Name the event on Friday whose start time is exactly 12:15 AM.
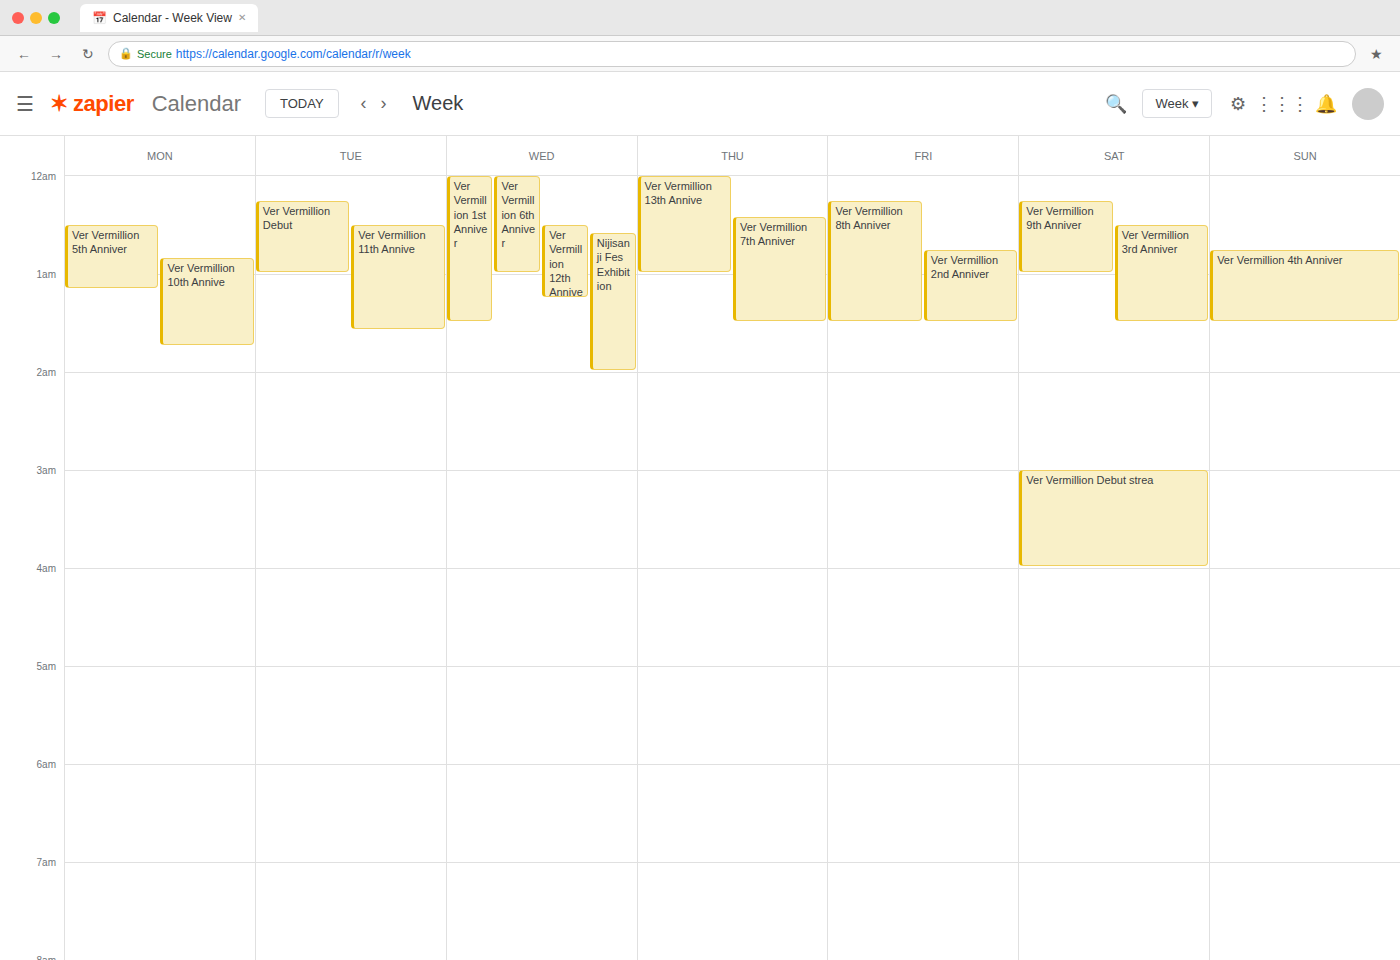
"Ver Vermillion 8th Anniver"